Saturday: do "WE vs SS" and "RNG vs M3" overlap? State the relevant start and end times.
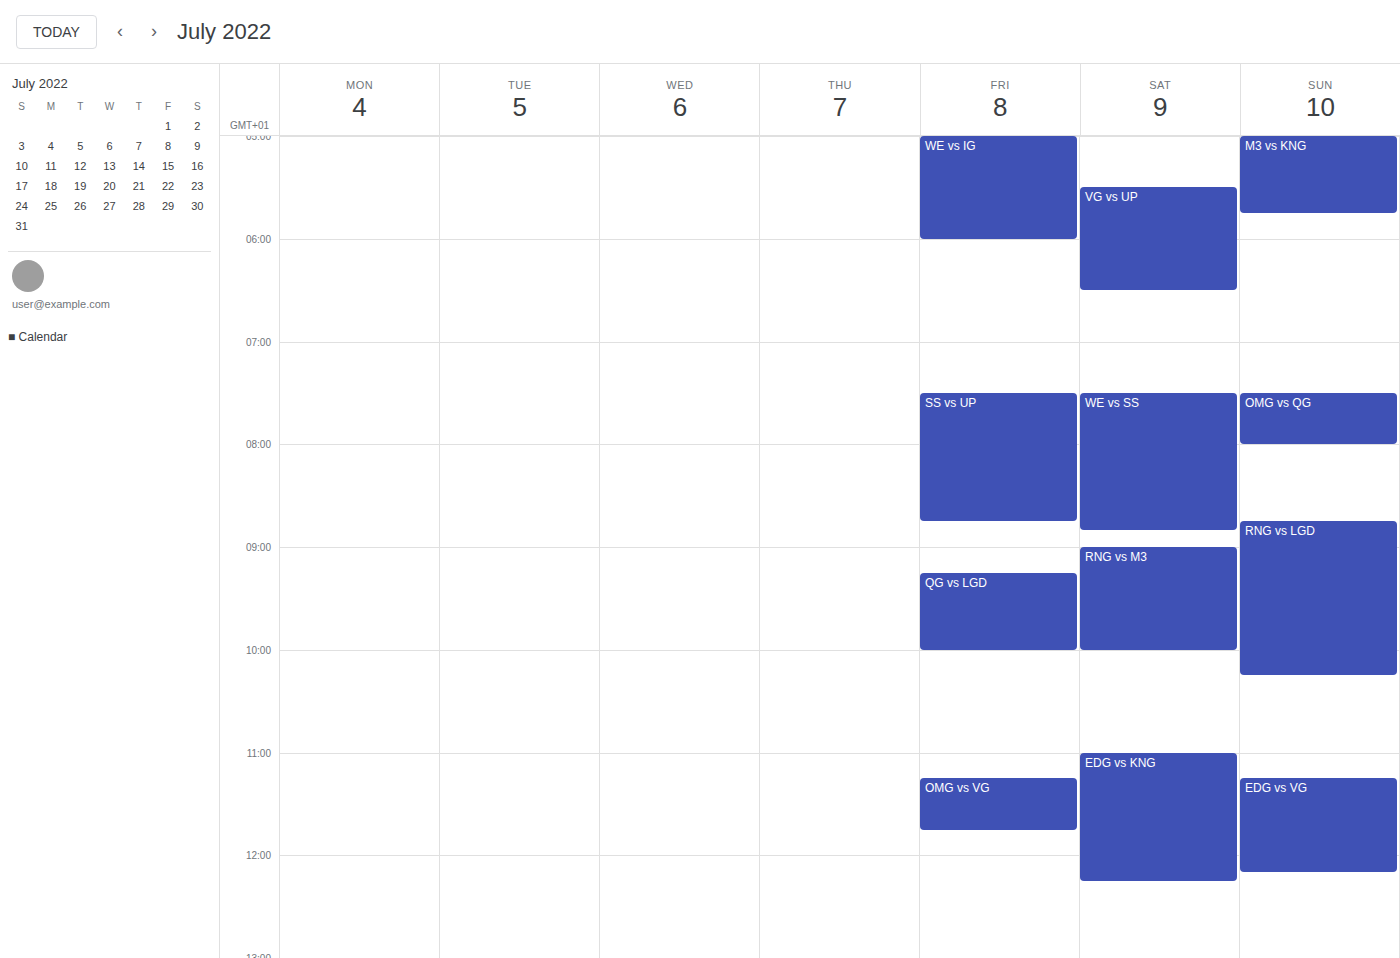
"WE vs SS" ends at 8:50 AM and "RNG vs M3" starts at 9:00 AM -- no overlap.